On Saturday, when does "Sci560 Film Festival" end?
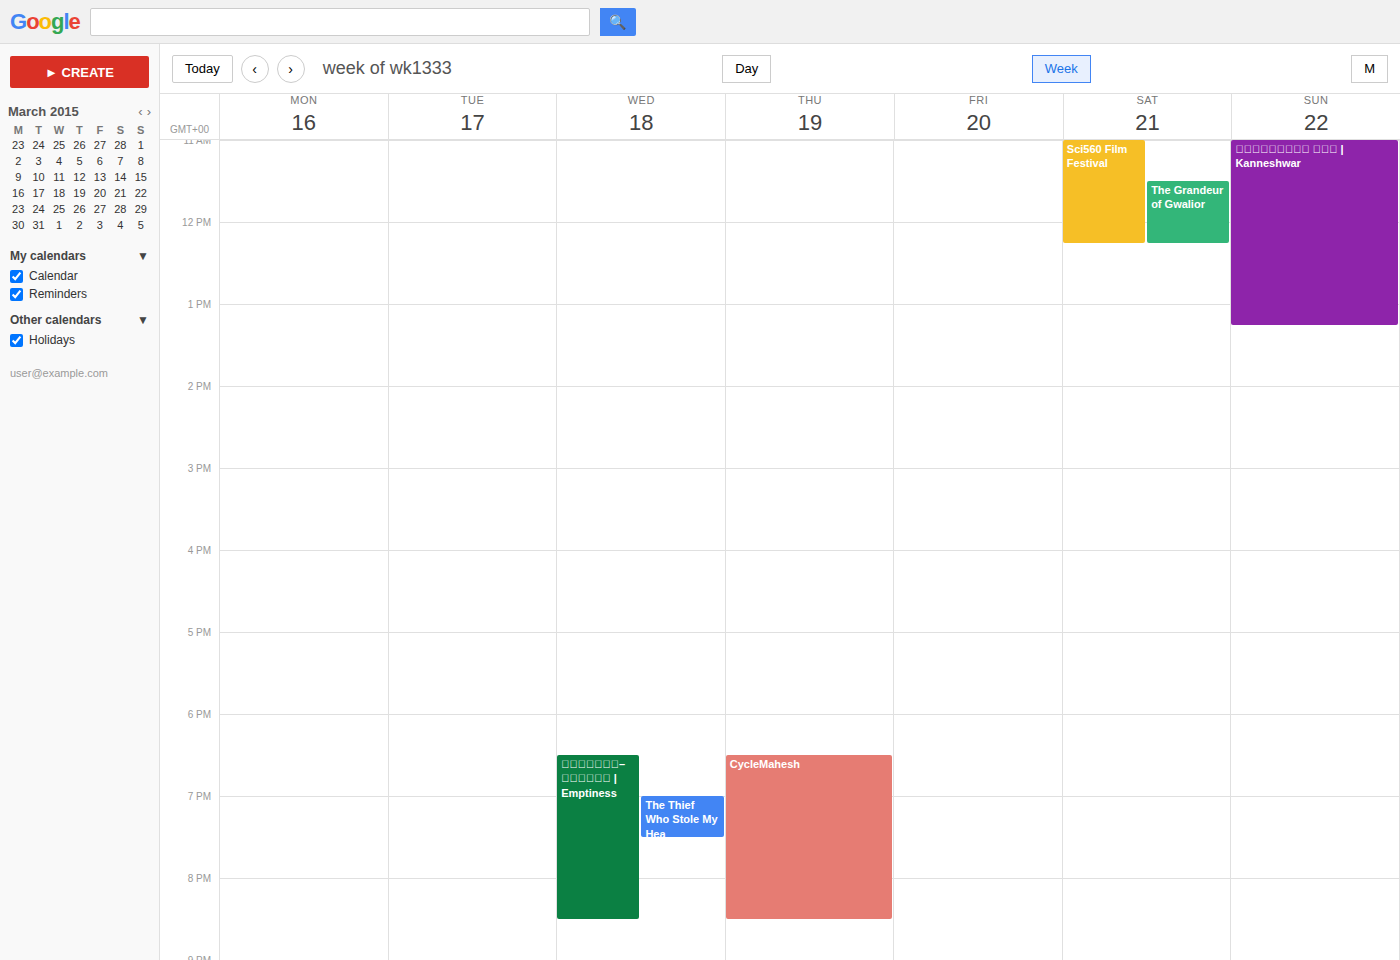
12:15 PM